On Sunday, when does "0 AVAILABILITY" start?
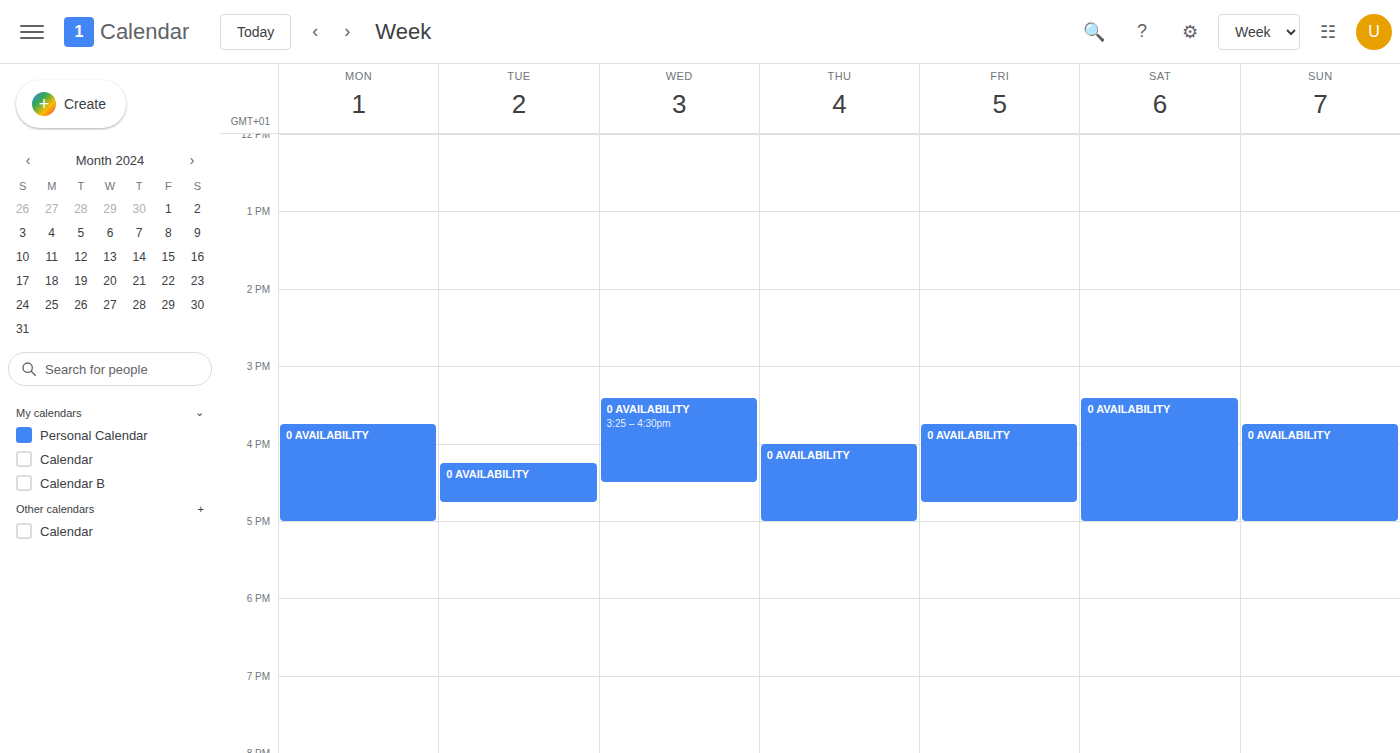
3:45 PM